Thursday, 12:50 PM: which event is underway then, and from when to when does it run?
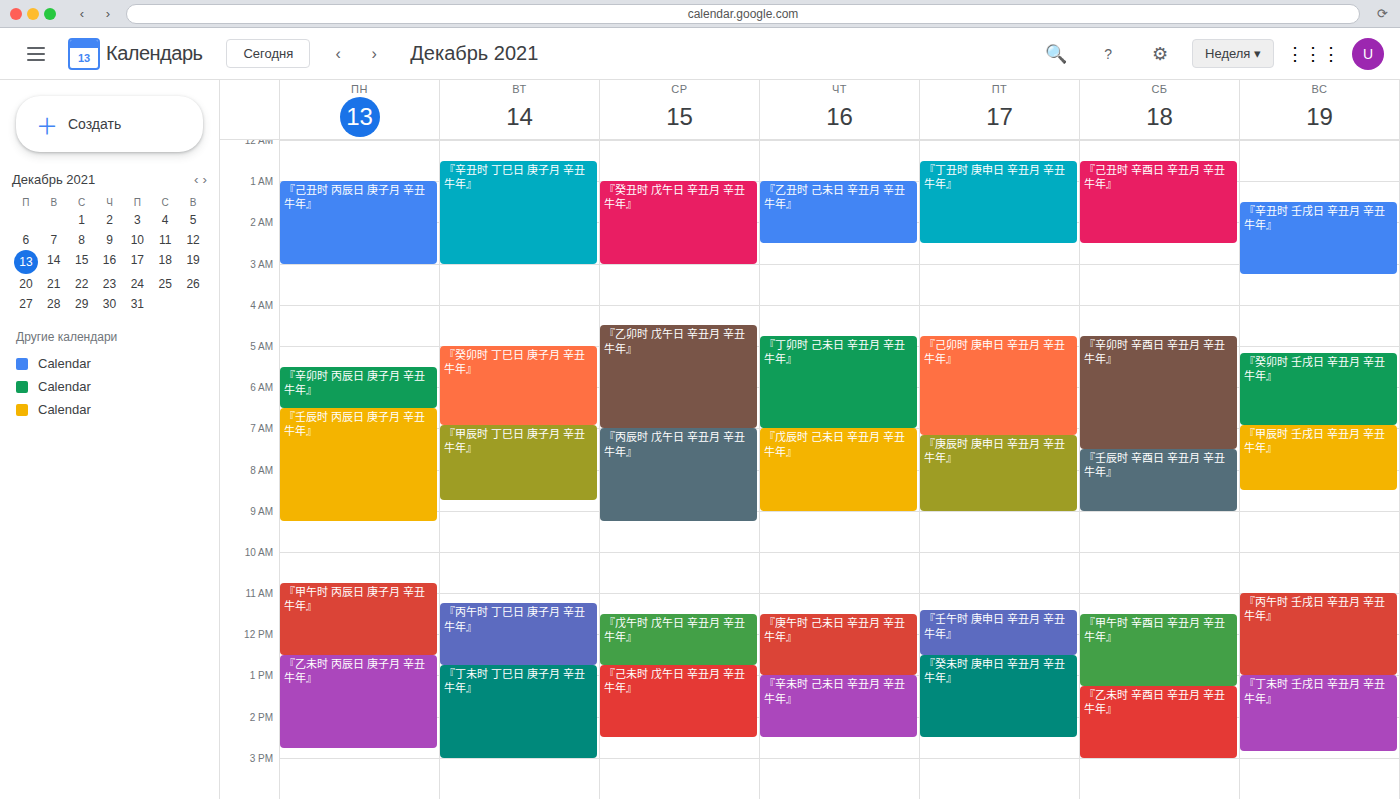
"『庚午时 己未日 辛丑月 辛丑牛年』", 11:30 AM to 1:00 PM